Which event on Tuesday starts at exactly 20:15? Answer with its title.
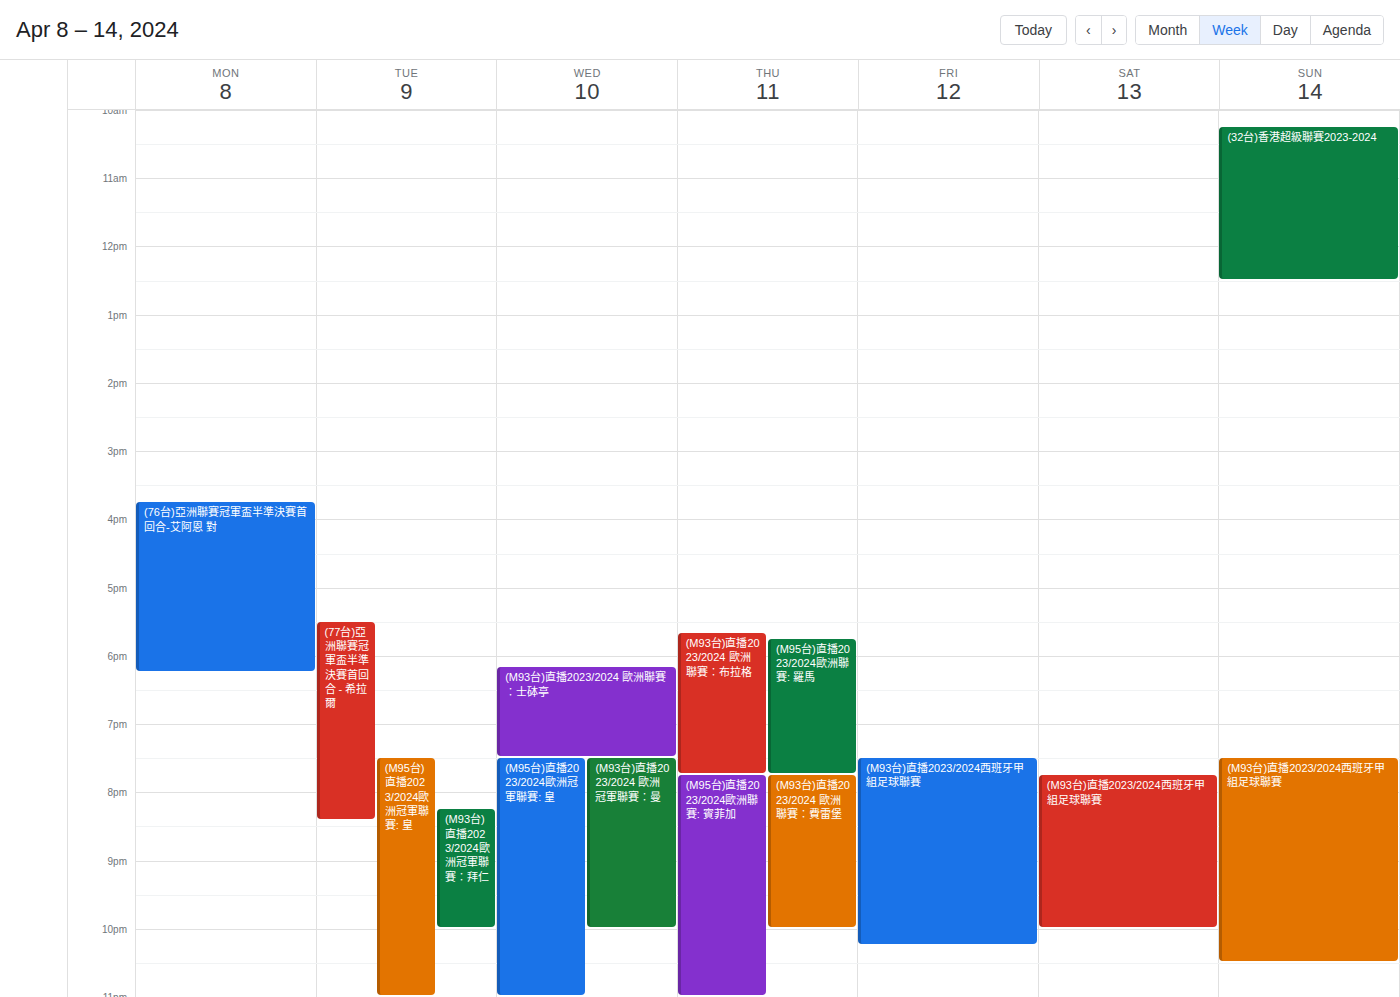
"(M93台)直播2023/2024歐洲冠軍聯賽︰拜仁"